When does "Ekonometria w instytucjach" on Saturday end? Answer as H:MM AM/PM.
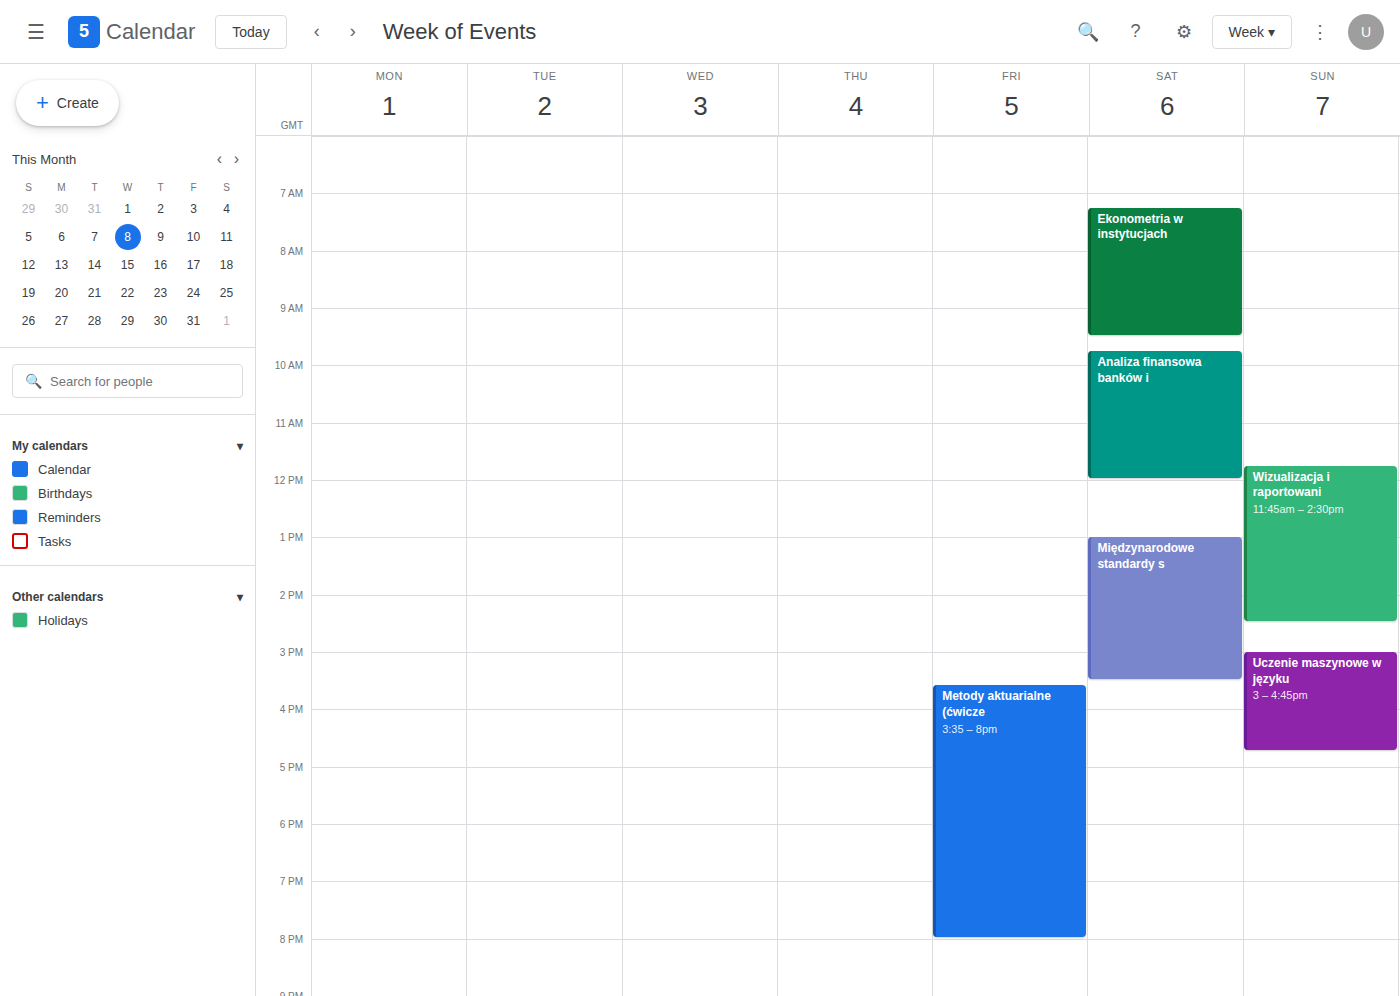
9:30 AM